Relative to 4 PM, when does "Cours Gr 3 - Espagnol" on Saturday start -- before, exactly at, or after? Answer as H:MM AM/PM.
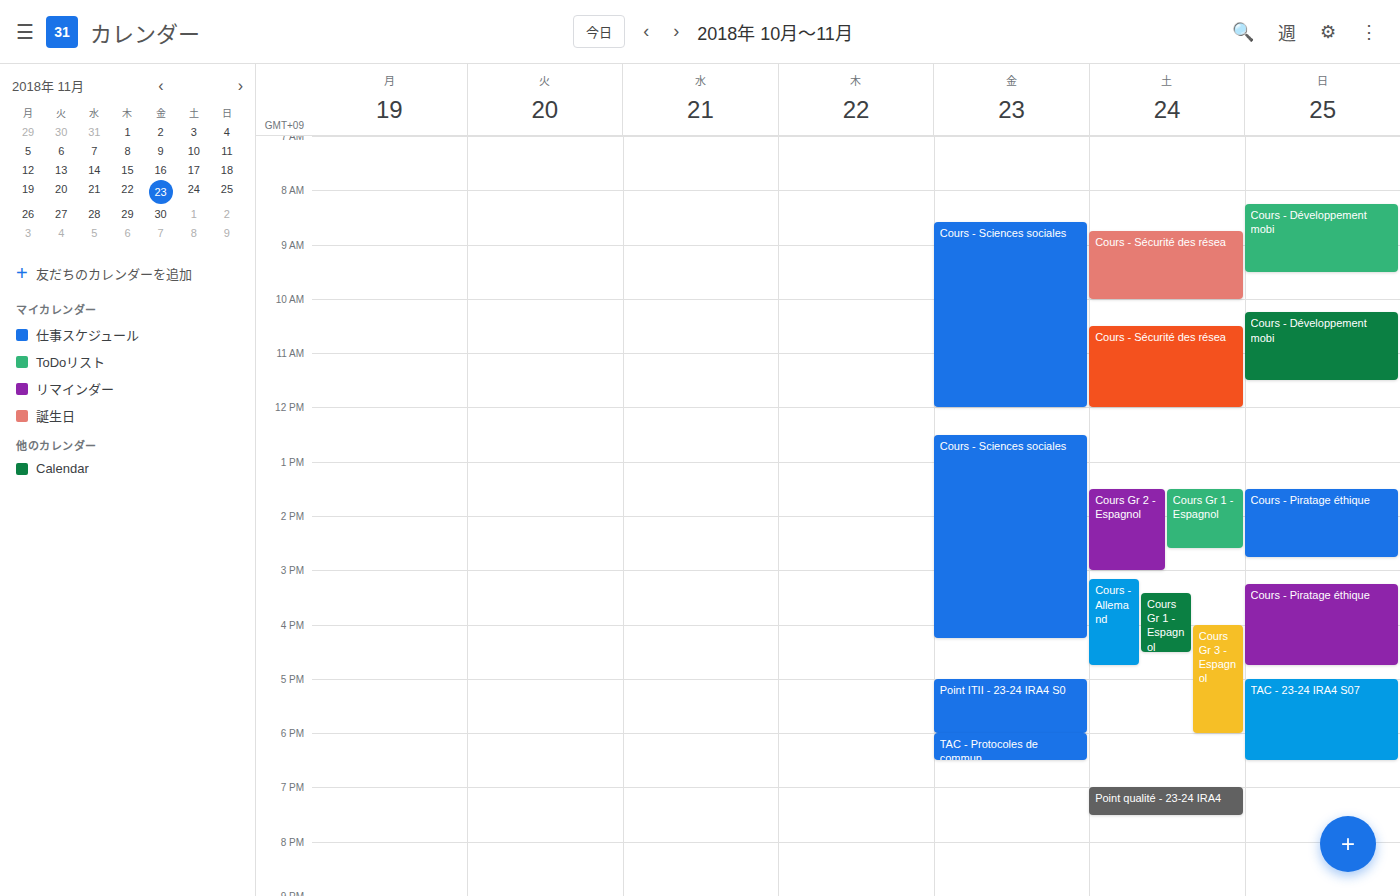
4:00 PM -- exactly at 4 PM, on the 4 PM line.